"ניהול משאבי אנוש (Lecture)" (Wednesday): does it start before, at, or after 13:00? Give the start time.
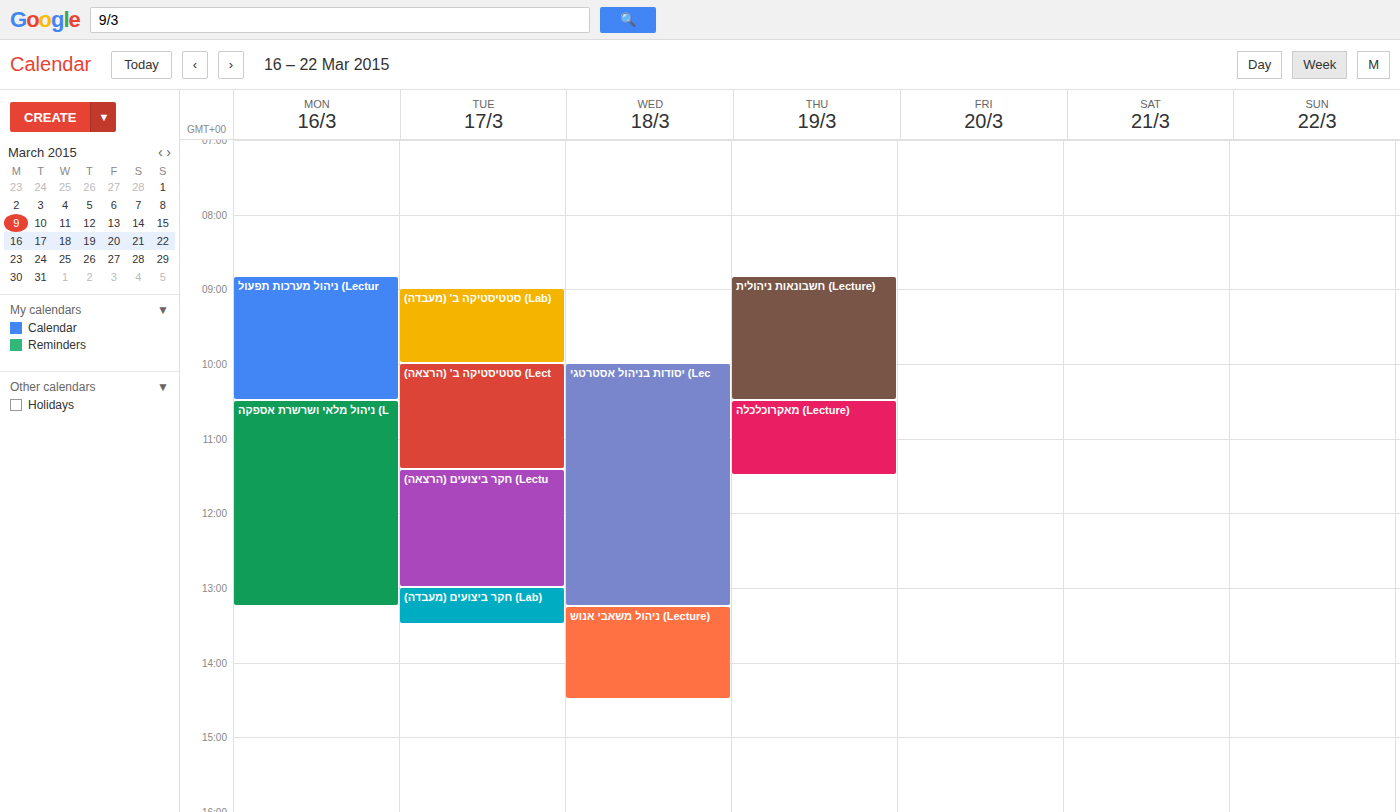
13:15 -- after 13:00, 15 minutes below the 13:00 line.